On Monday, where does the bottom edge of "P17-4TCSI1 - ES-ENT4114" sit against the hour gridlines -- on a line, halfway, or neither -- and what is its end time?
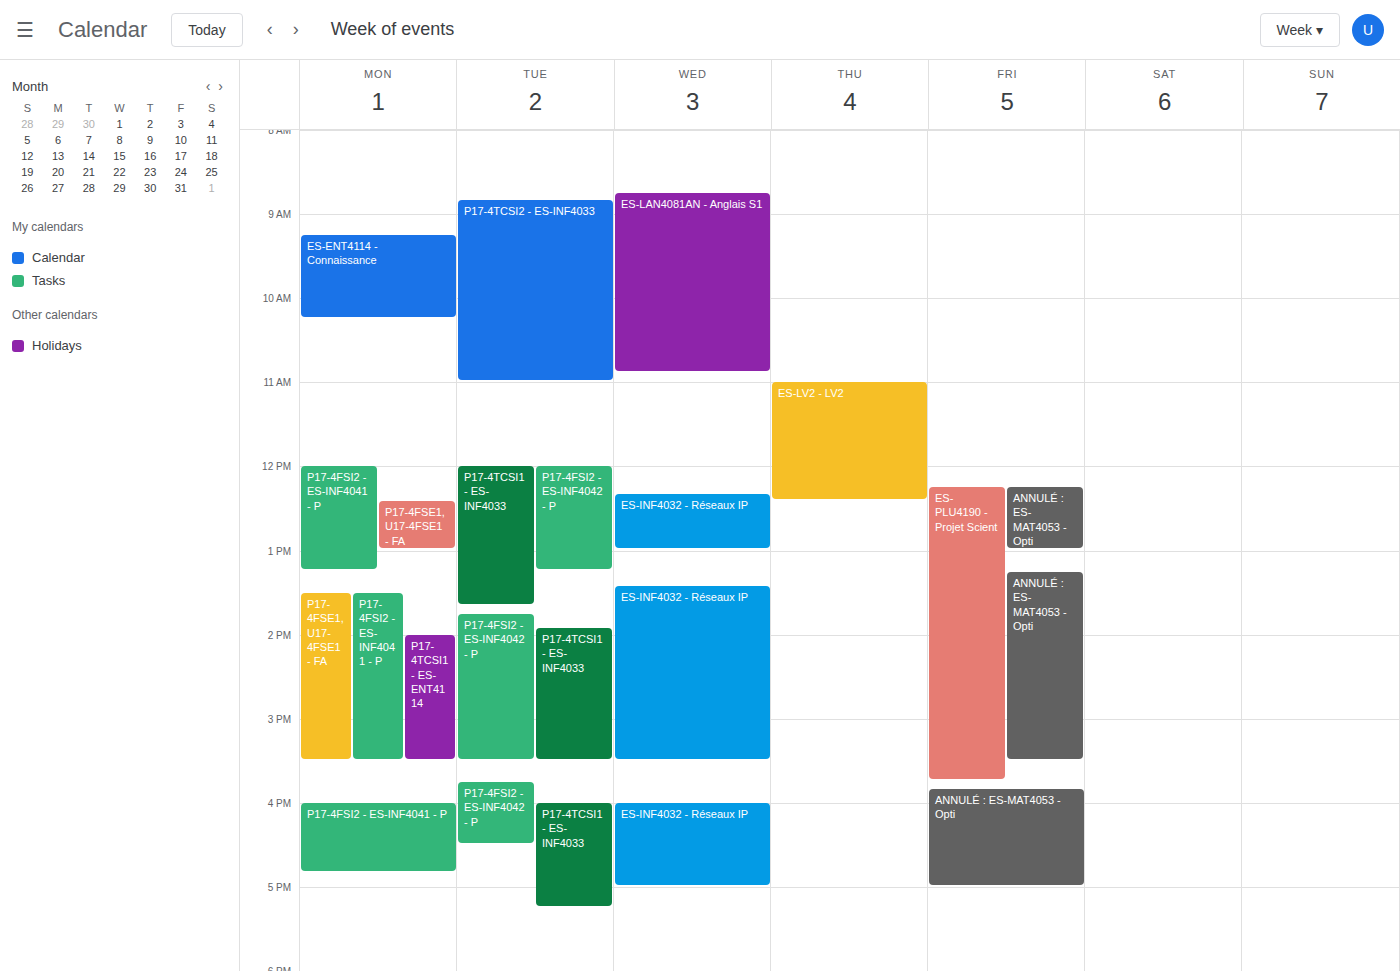
15:30 -- halfway between the 15:00 and 16:00 lines.